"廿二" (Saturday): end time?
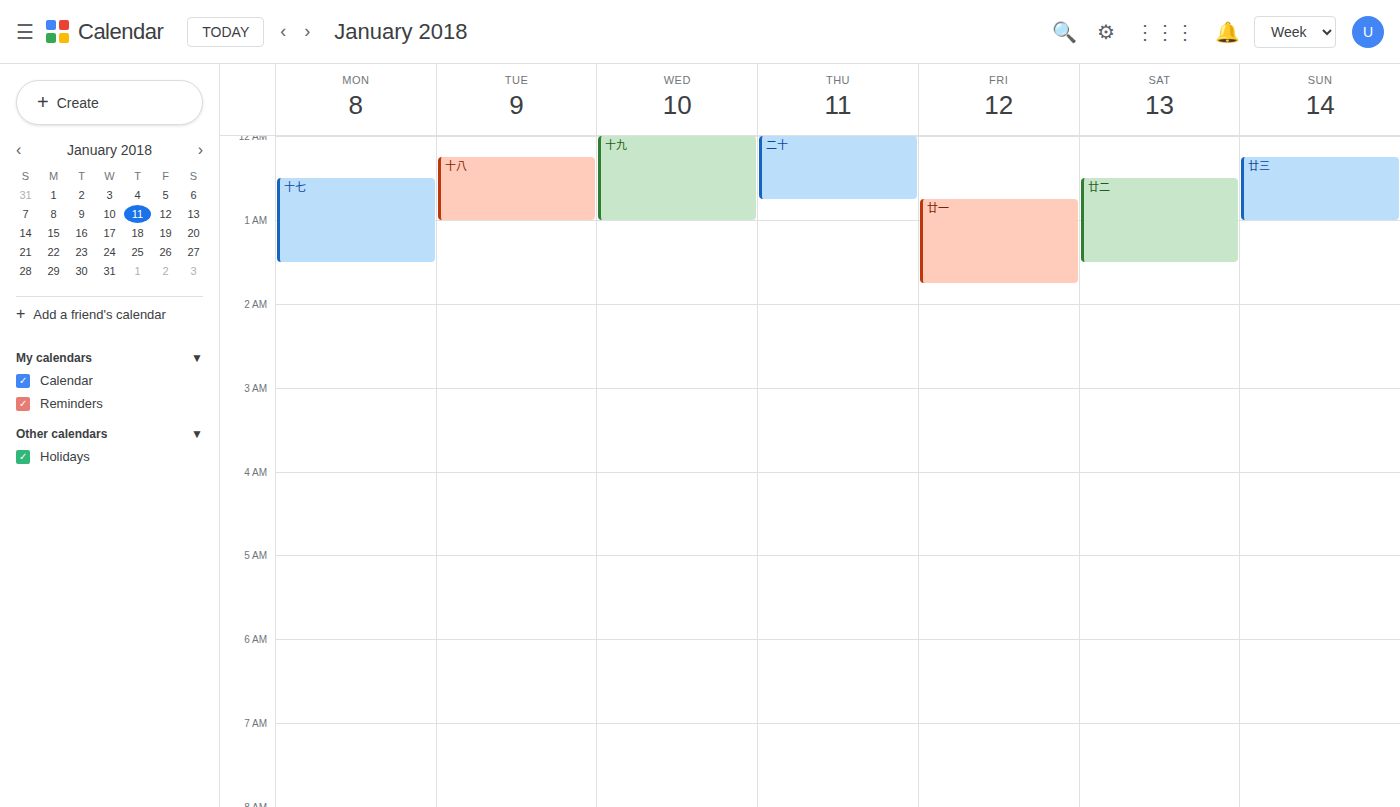
1:30 AM